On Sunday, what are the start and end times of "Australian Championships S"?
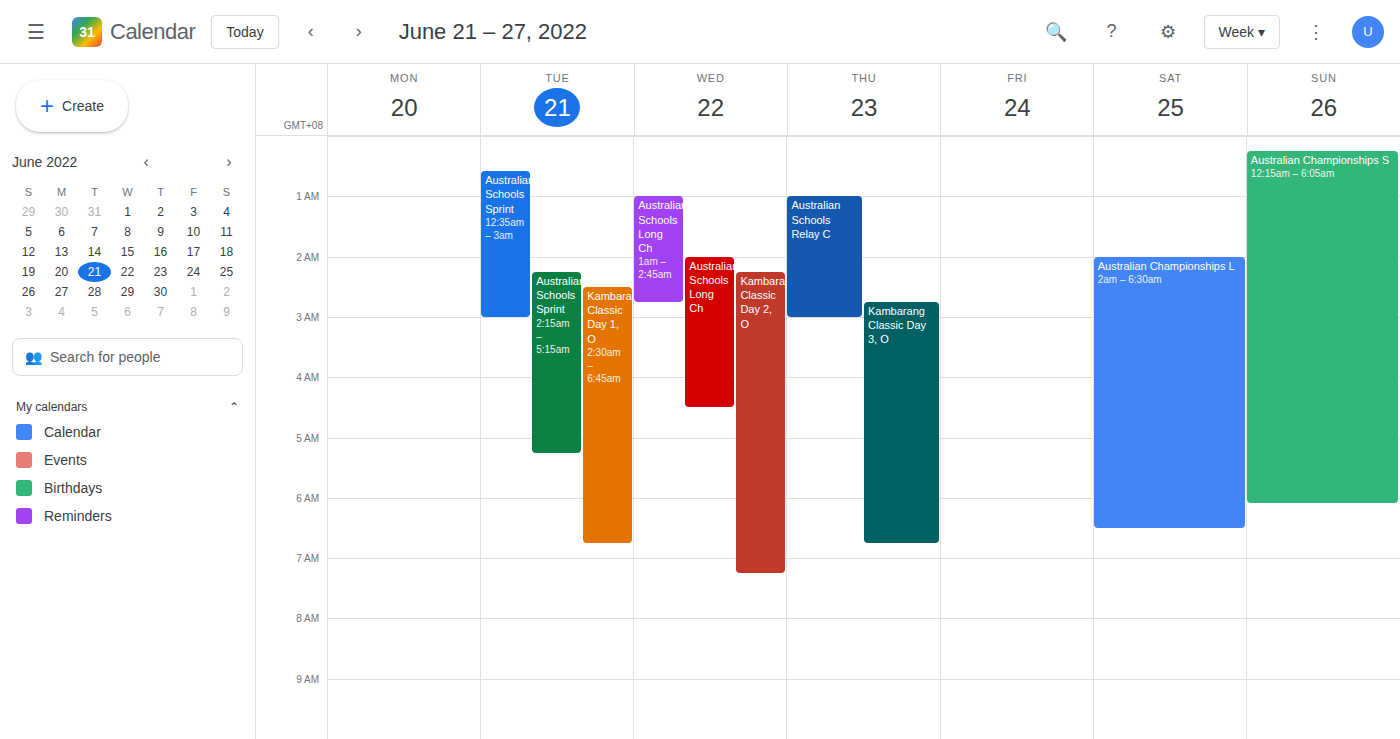
12:15 AM to 6:05 AM